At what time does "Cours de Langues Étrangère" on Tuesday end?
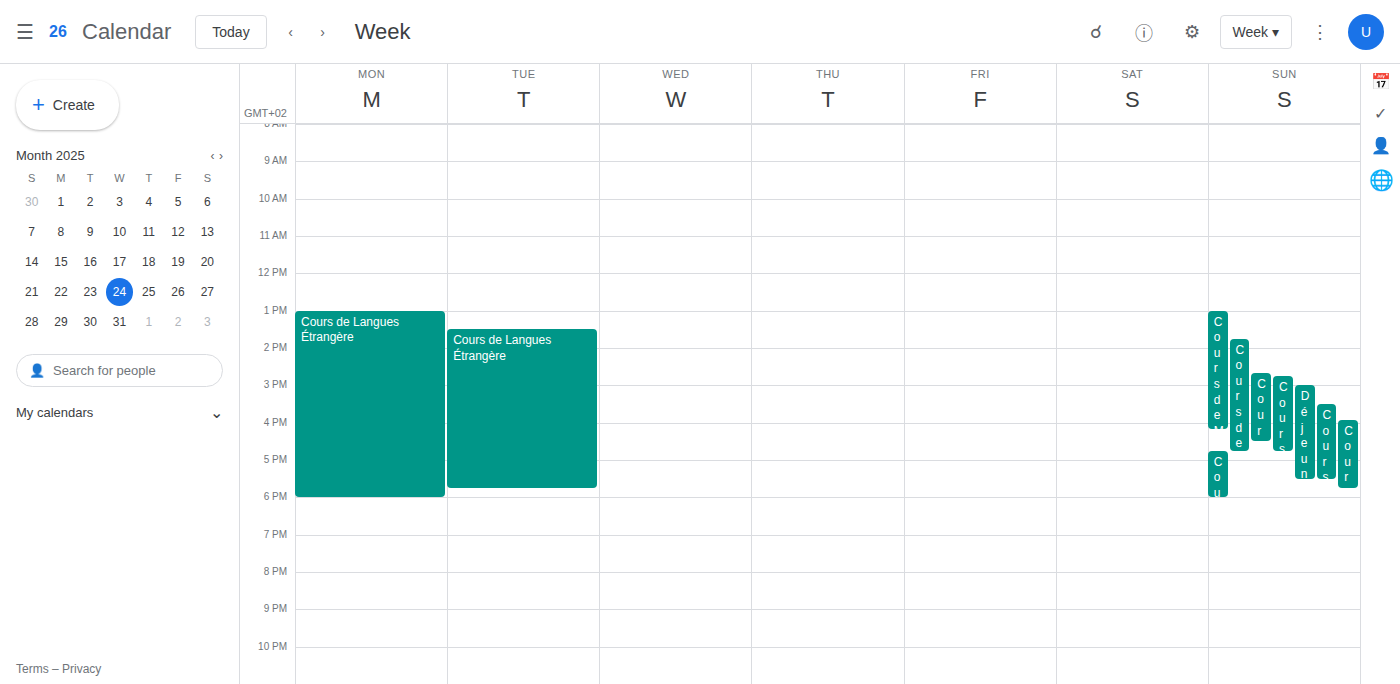
5:45 PM